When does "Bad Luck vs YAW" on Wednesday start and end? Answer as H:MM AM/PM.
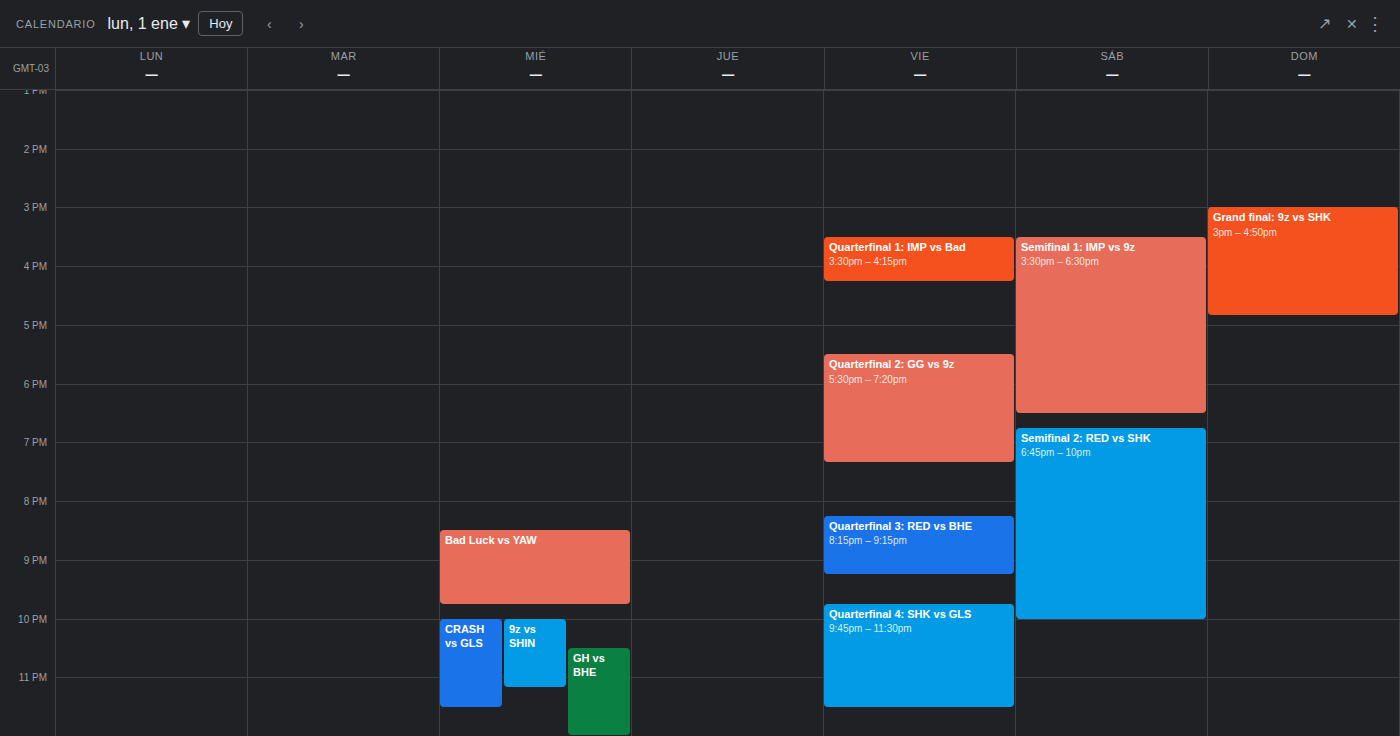
8:30 PM to 9:45 PM